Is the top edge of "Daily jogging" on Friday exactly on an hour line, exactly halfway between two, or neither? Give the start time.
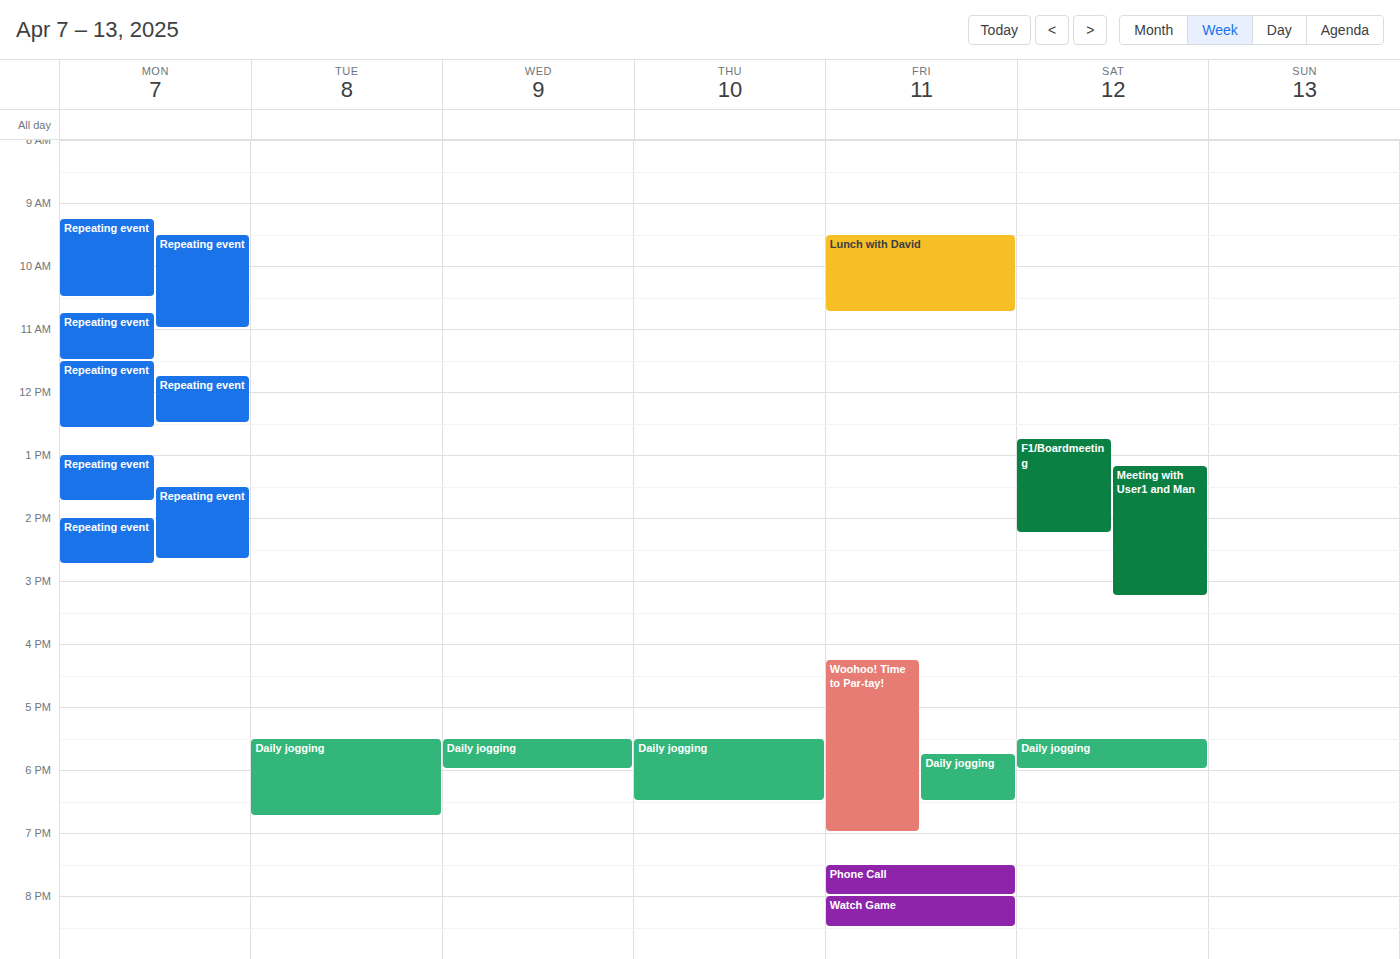
5:45 PM -- neither: three quarters of the way from the 5 PM line to the 6 PM line.